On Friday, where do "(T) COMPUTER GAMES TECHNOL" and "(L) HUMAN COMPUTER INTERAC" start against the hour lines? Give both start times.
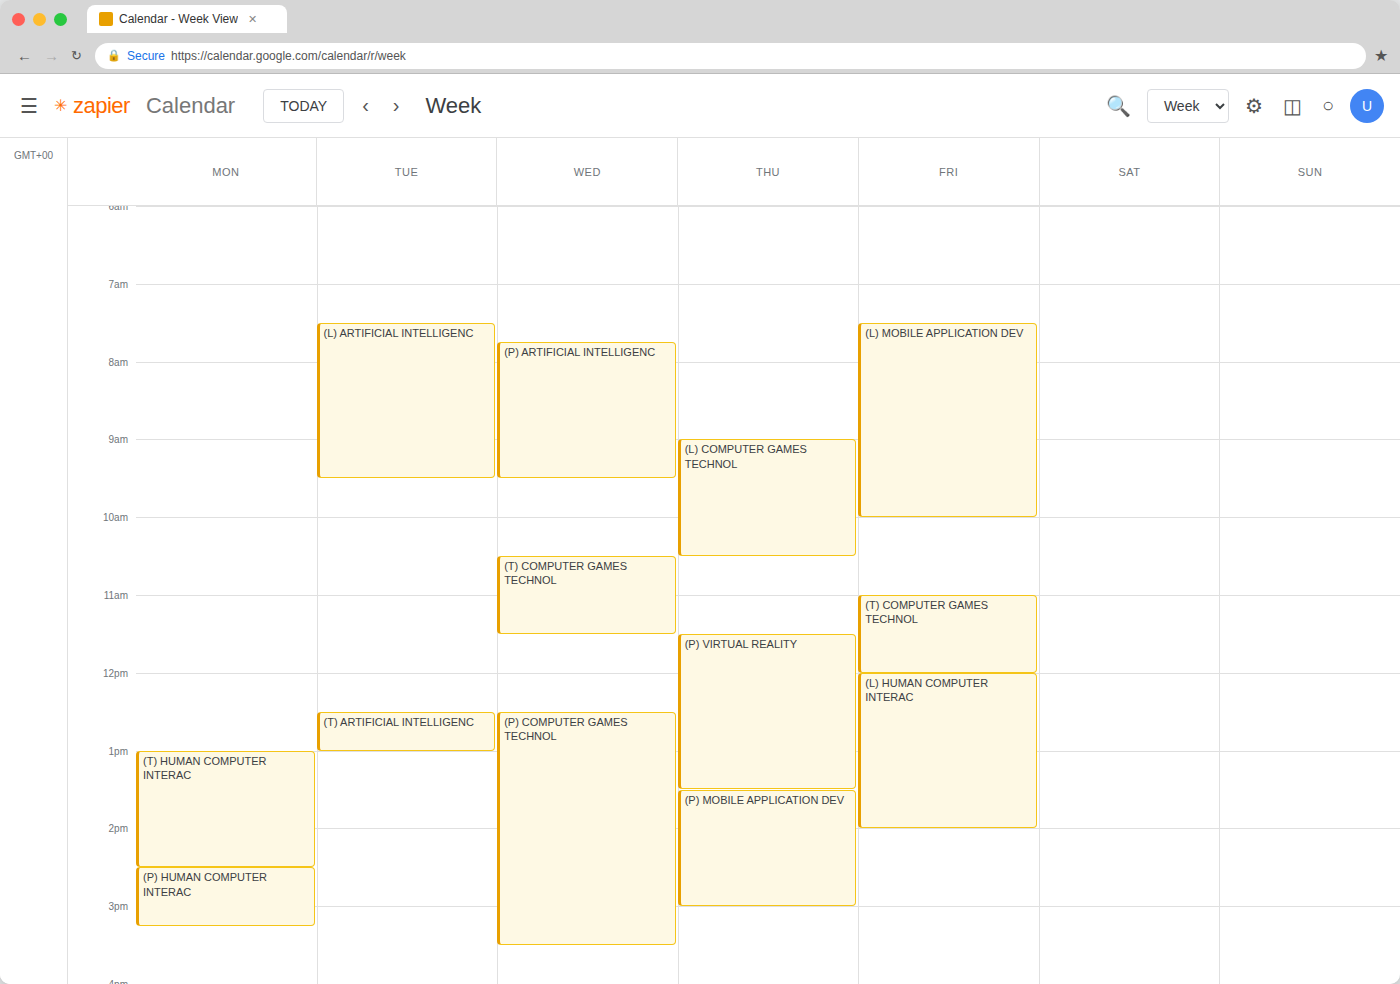
"(T) COMPUTER GAMES TECHNOL": 11:00 AM, exactly on the 11 AM line. "(L) HUMAN COMPUTER INTERAC": 12:00 PM, exactly on the 12 PM line.